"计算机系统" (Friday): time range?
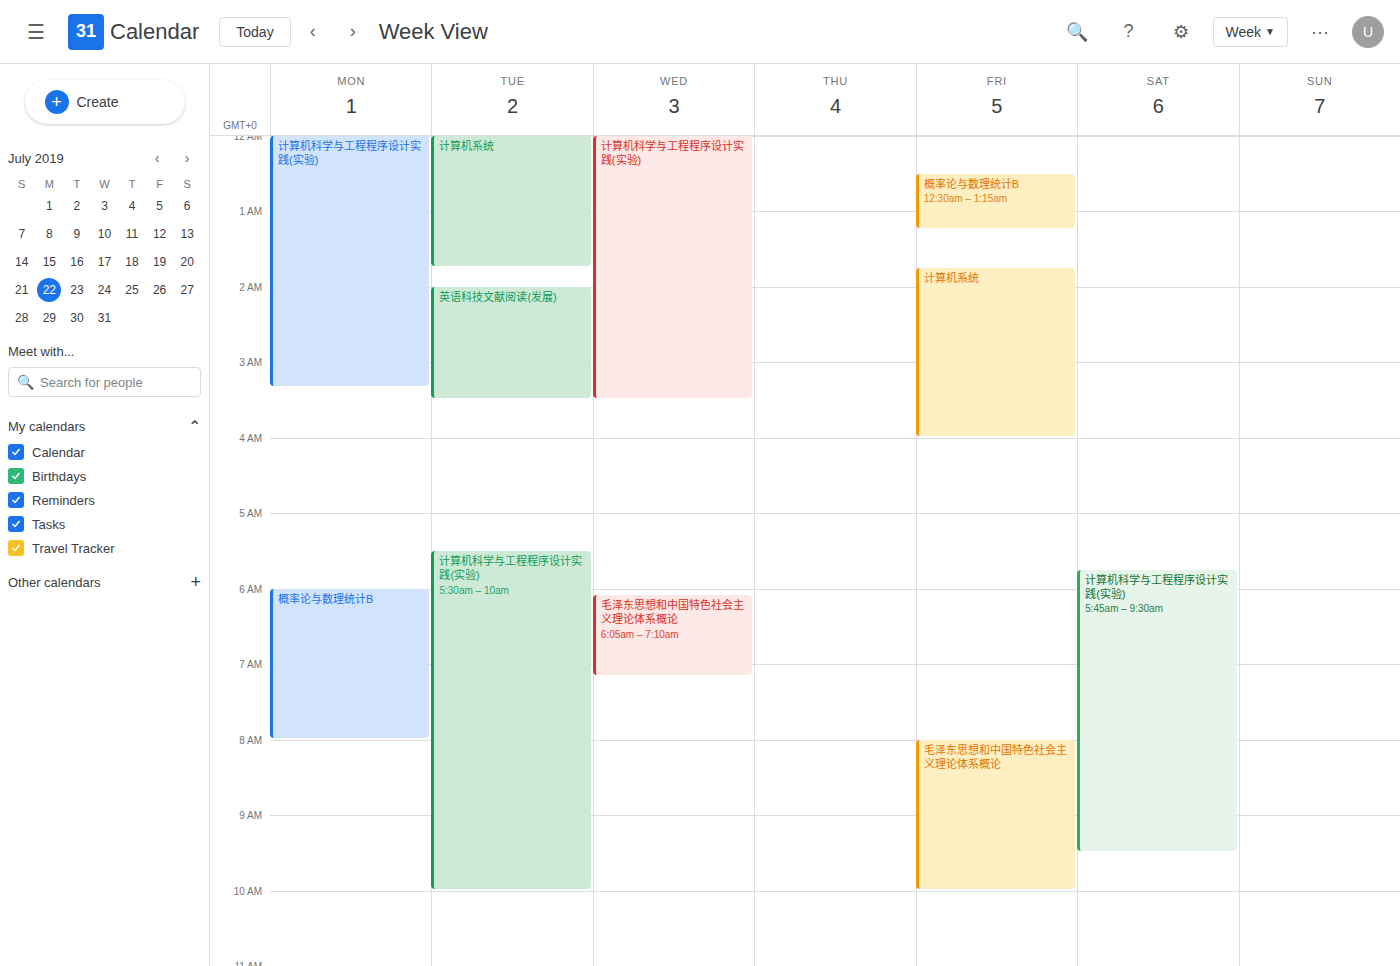
1:45 AM to 4:00 AM